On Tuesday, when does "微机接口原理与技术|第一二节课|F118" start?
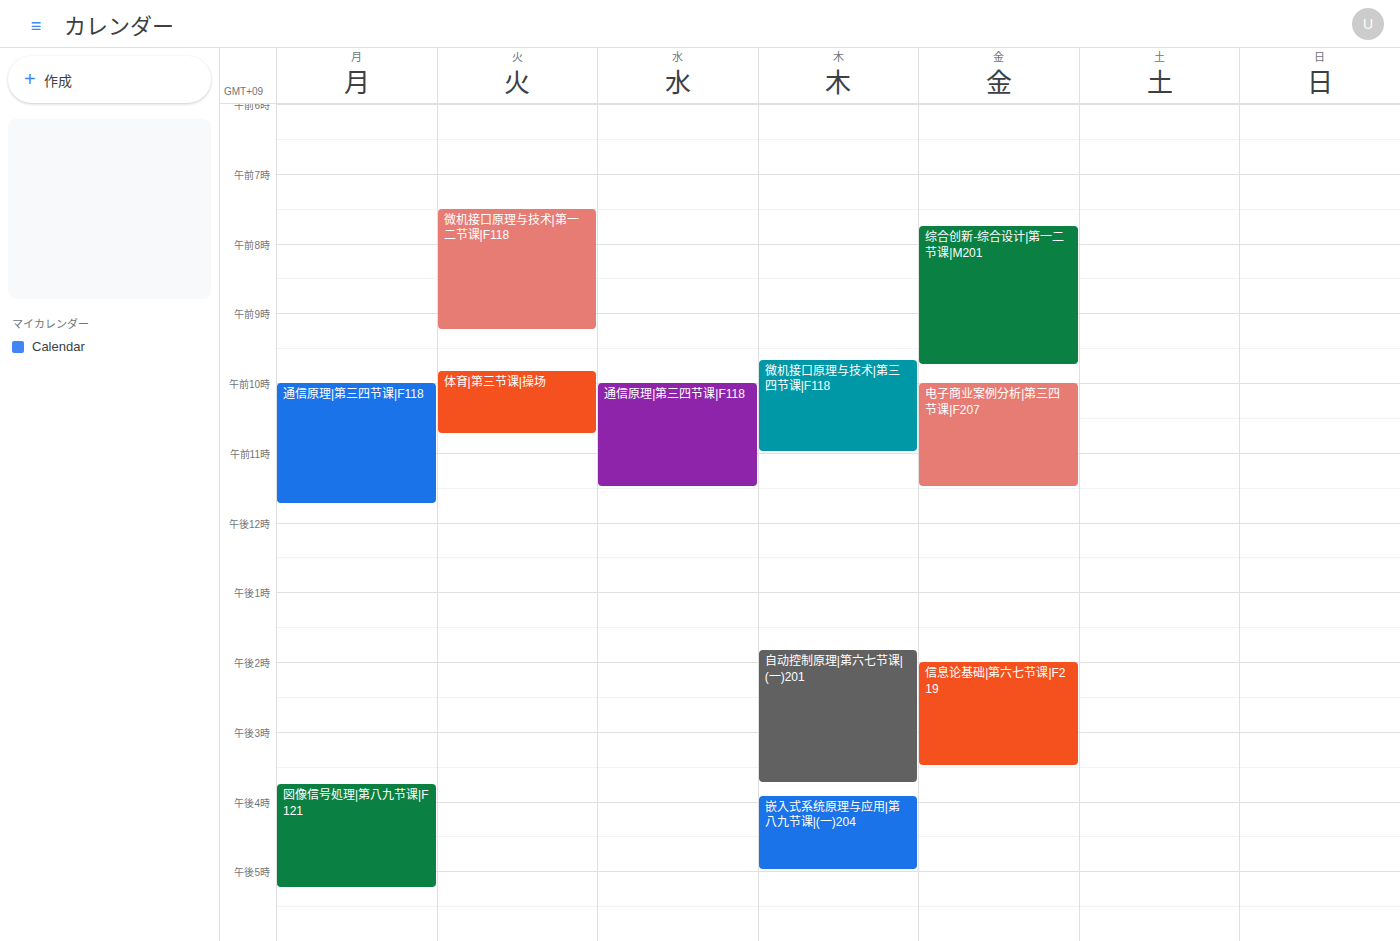
7:30 AM